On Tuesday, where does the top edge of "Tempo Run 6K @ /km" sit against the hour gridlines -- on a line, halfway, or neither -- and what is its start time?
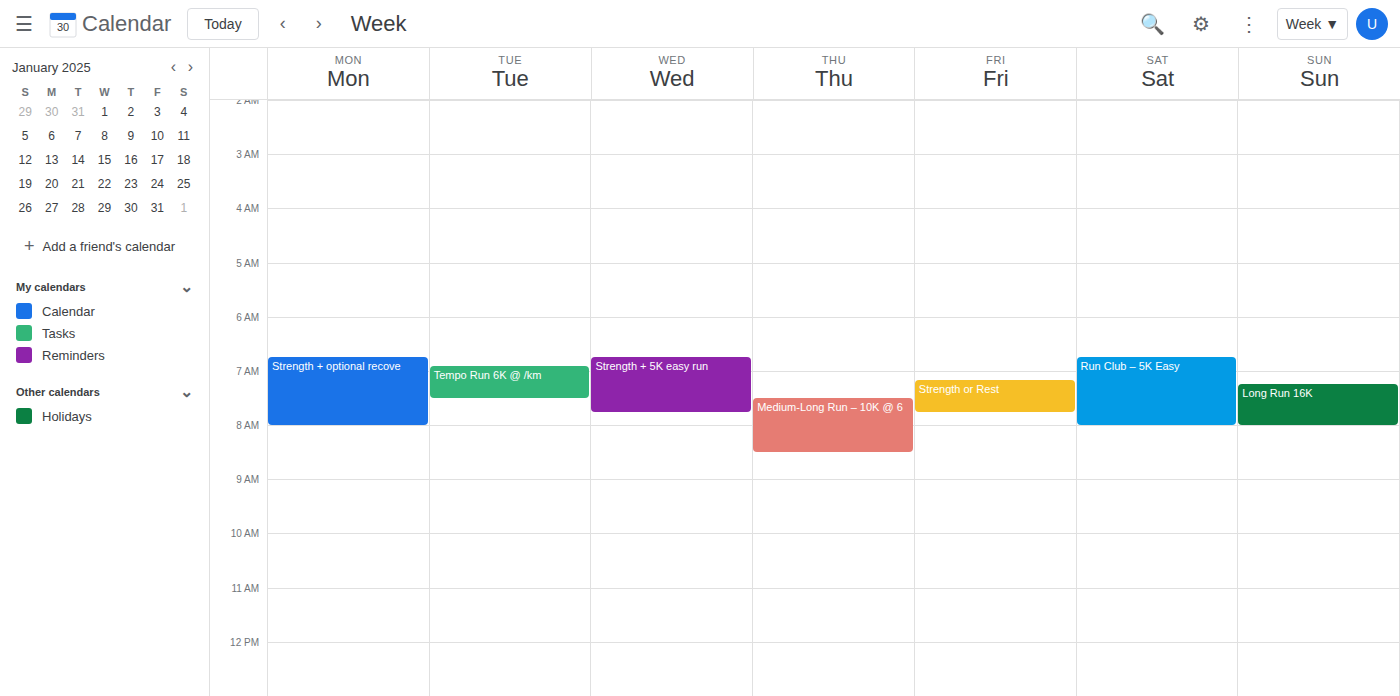
6:55 AM -- neither: 55 minutes below the 6 AM line and 5 minutes above the 7 AM line.